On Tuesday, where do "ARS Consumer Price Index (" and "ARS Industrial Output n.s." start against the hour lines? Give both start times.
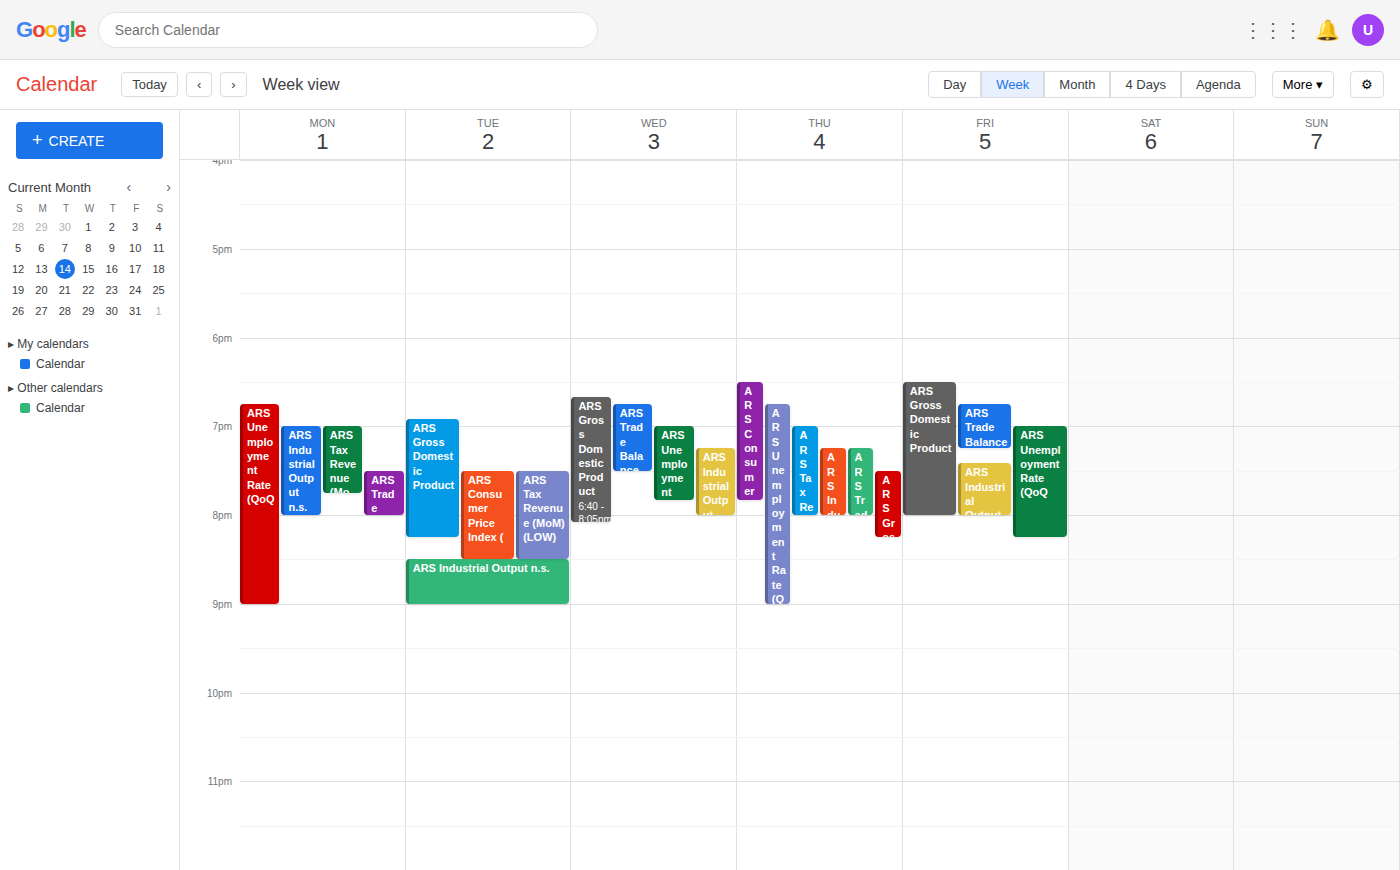
"ARS Consumer Price Index (": 7:30 PM, halfway between the 7 PM and 8 PM lines. "ARS Industrial Output n.s.": 8:30 PM, halfway between the 8 PM and 9 PM lines.